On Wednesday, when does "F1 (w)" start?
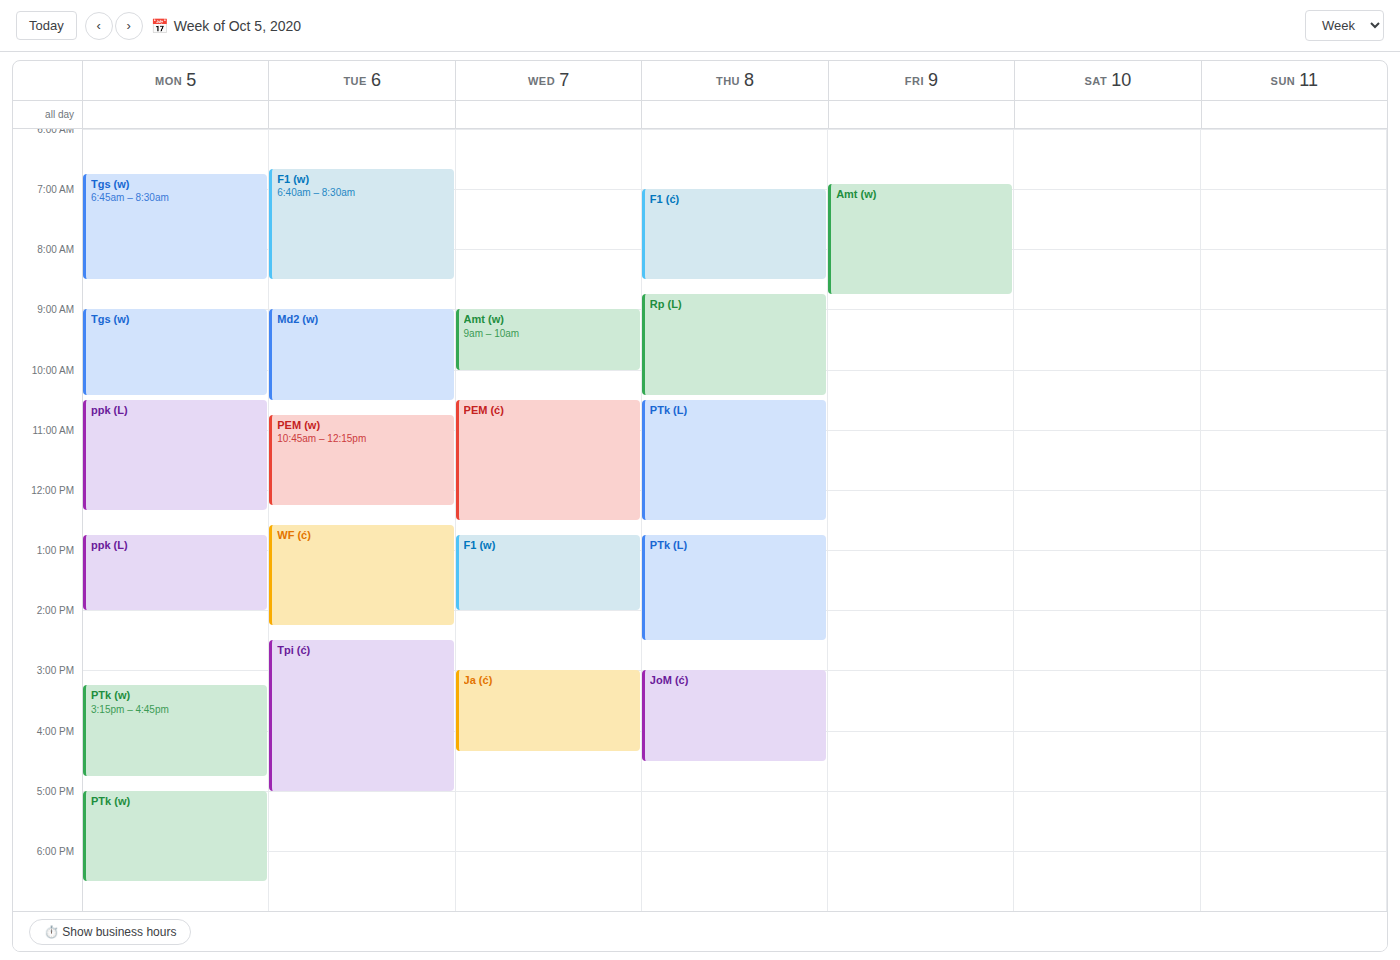
12:45 PM